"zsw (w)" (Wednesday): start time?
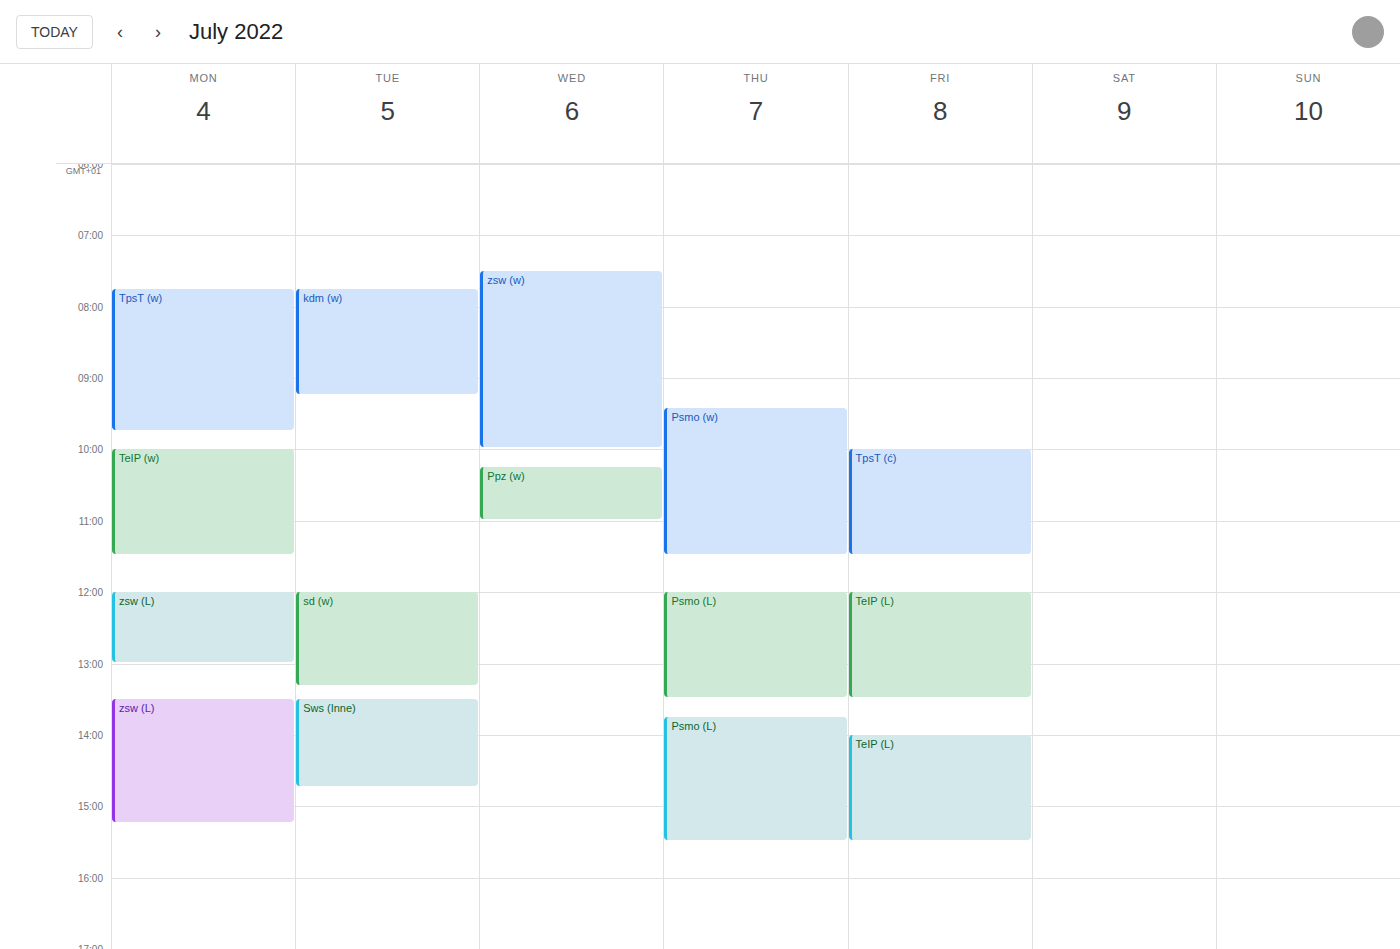
7:30 AM